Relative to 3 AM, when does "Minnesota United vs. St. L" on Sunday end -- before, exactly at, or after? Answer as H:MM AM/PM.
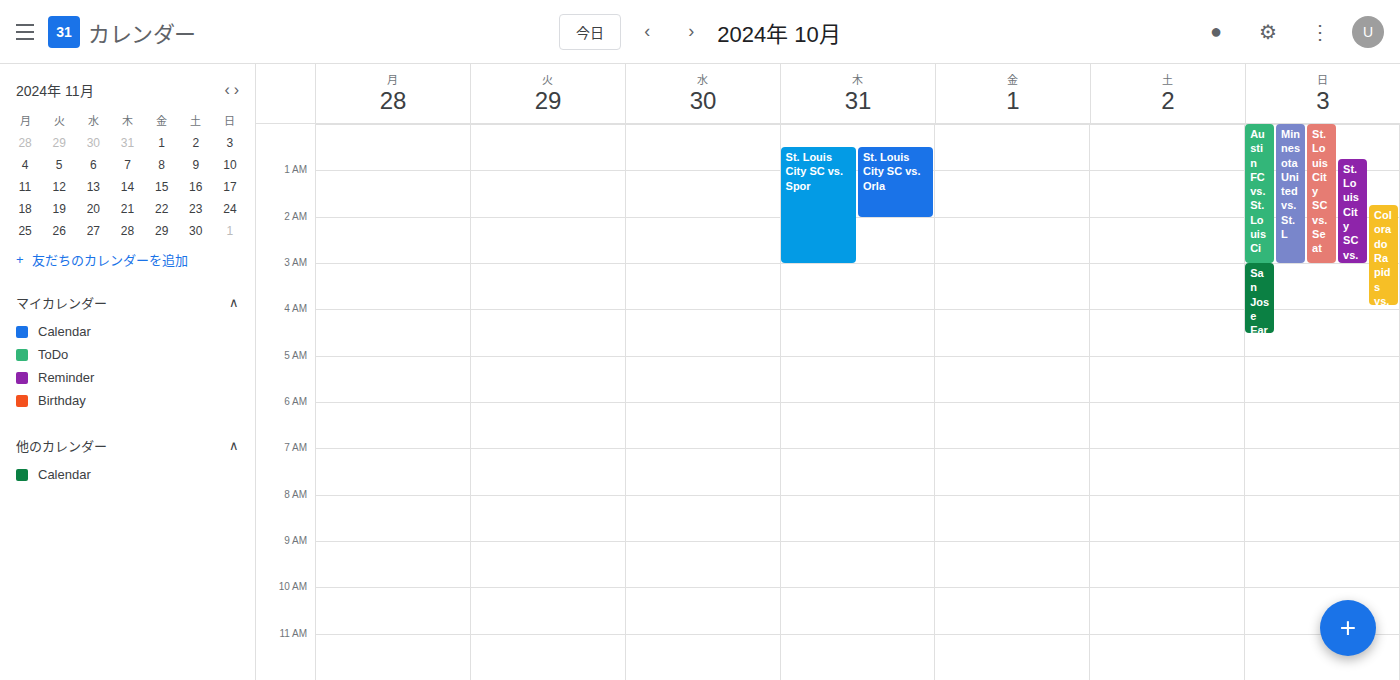
3:00 AM -- exactly at 3 AM, on the 3 AM line.